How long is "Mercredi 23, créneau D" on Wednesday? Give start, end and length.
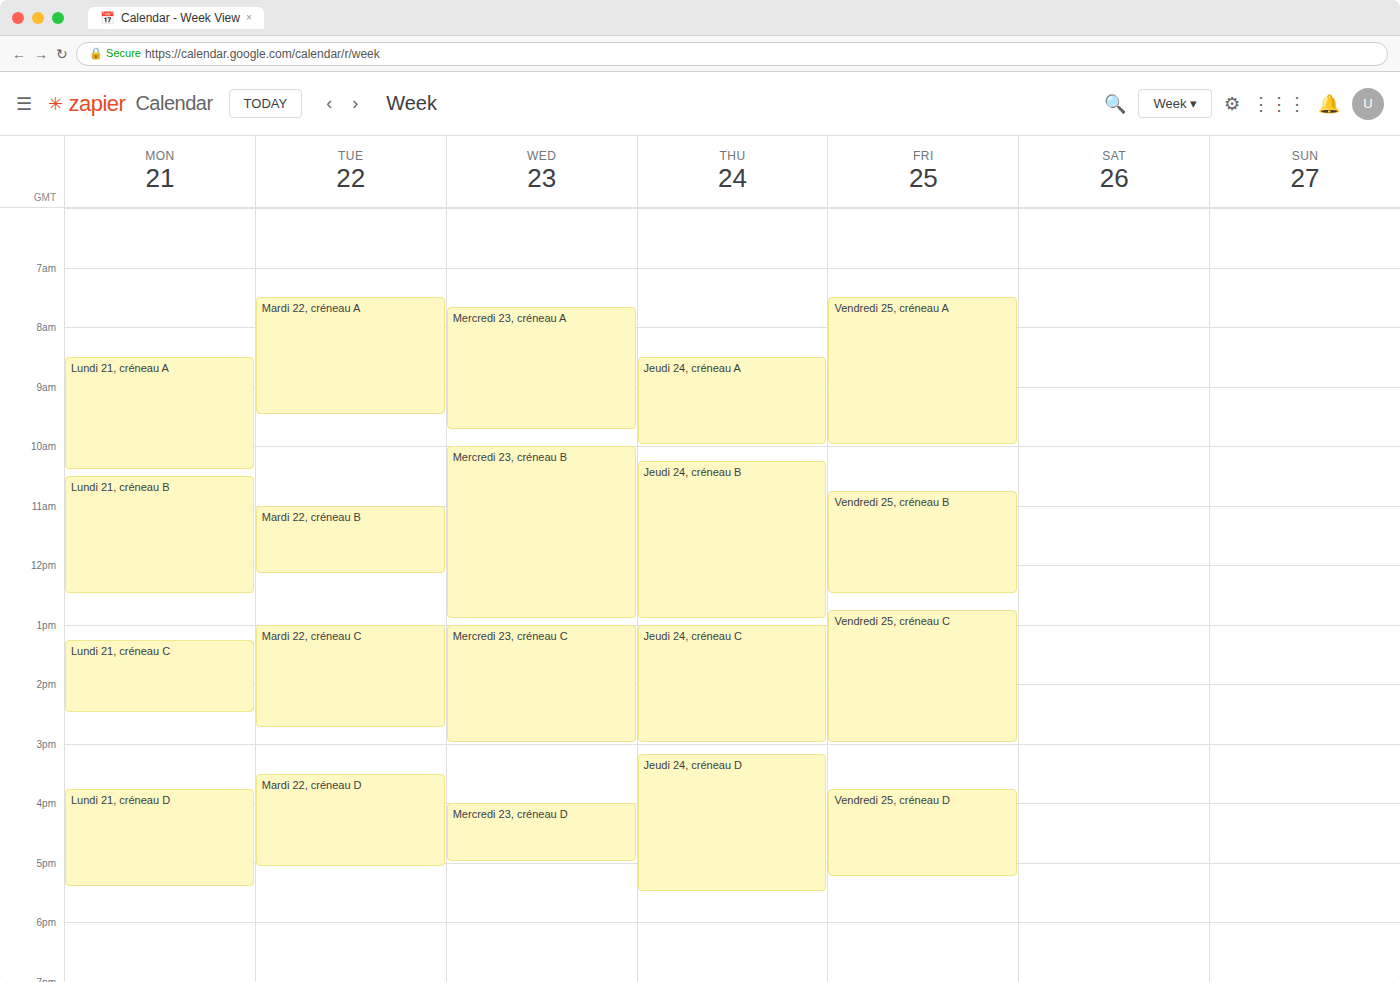
16:00 to 17:00, 1 hour